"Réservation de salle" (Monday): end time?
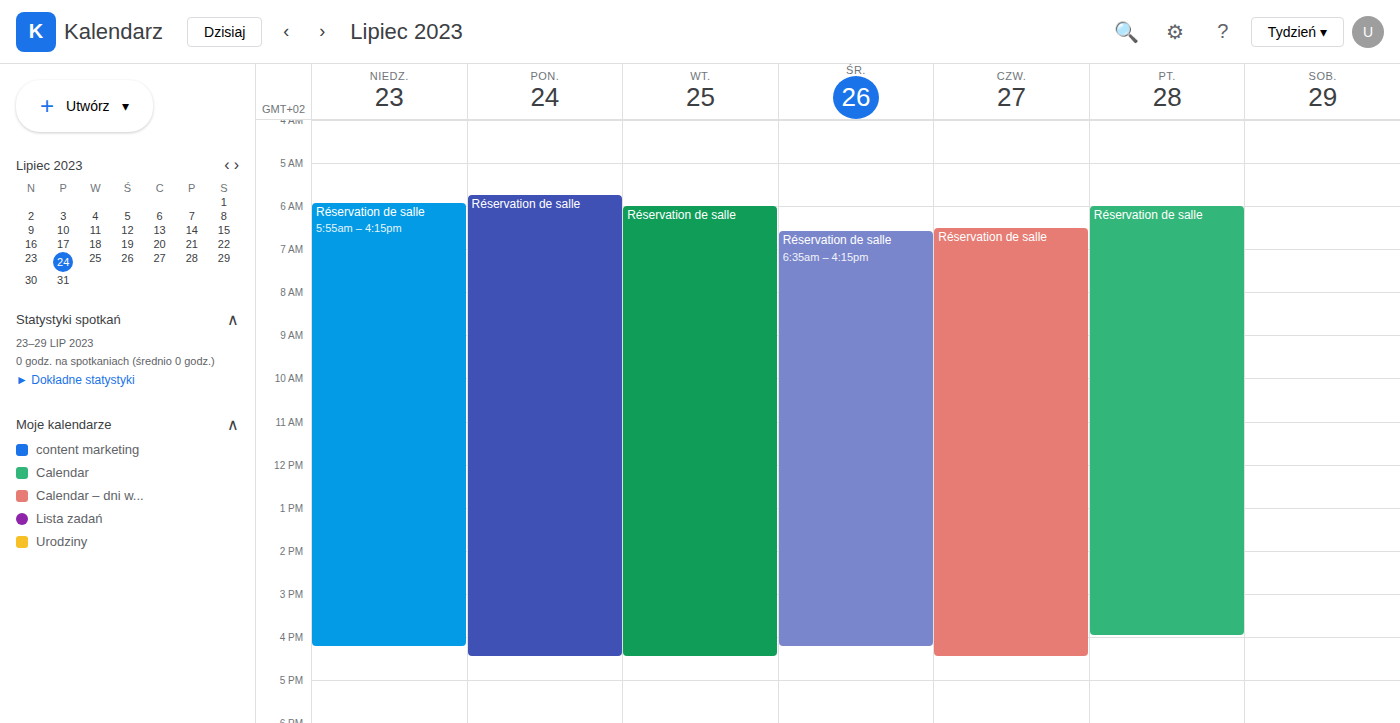
16:30